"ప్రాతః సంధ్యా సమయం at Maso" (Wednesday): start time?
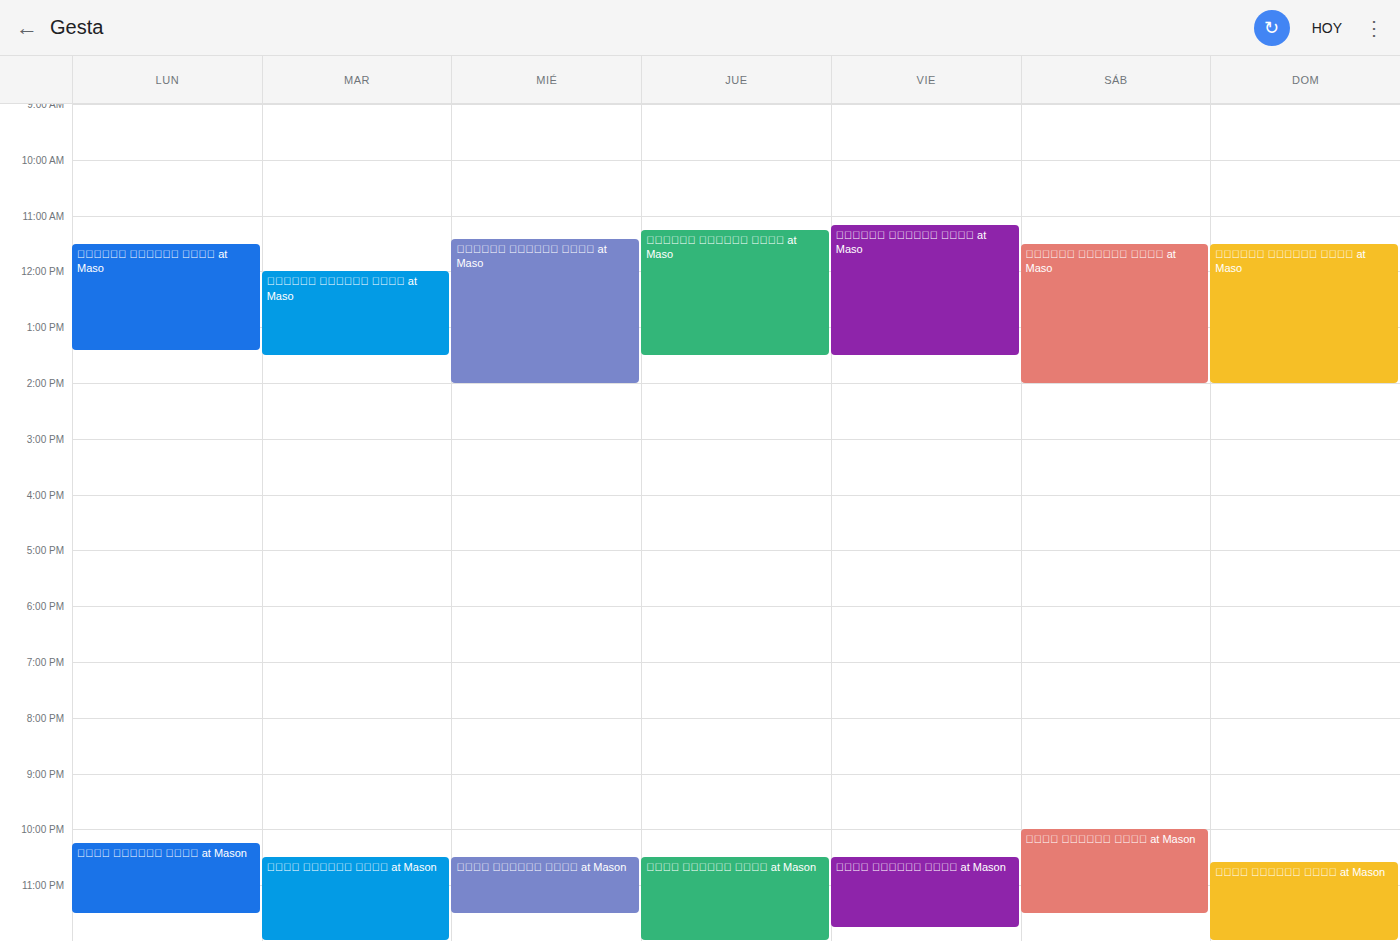
11:25 AM